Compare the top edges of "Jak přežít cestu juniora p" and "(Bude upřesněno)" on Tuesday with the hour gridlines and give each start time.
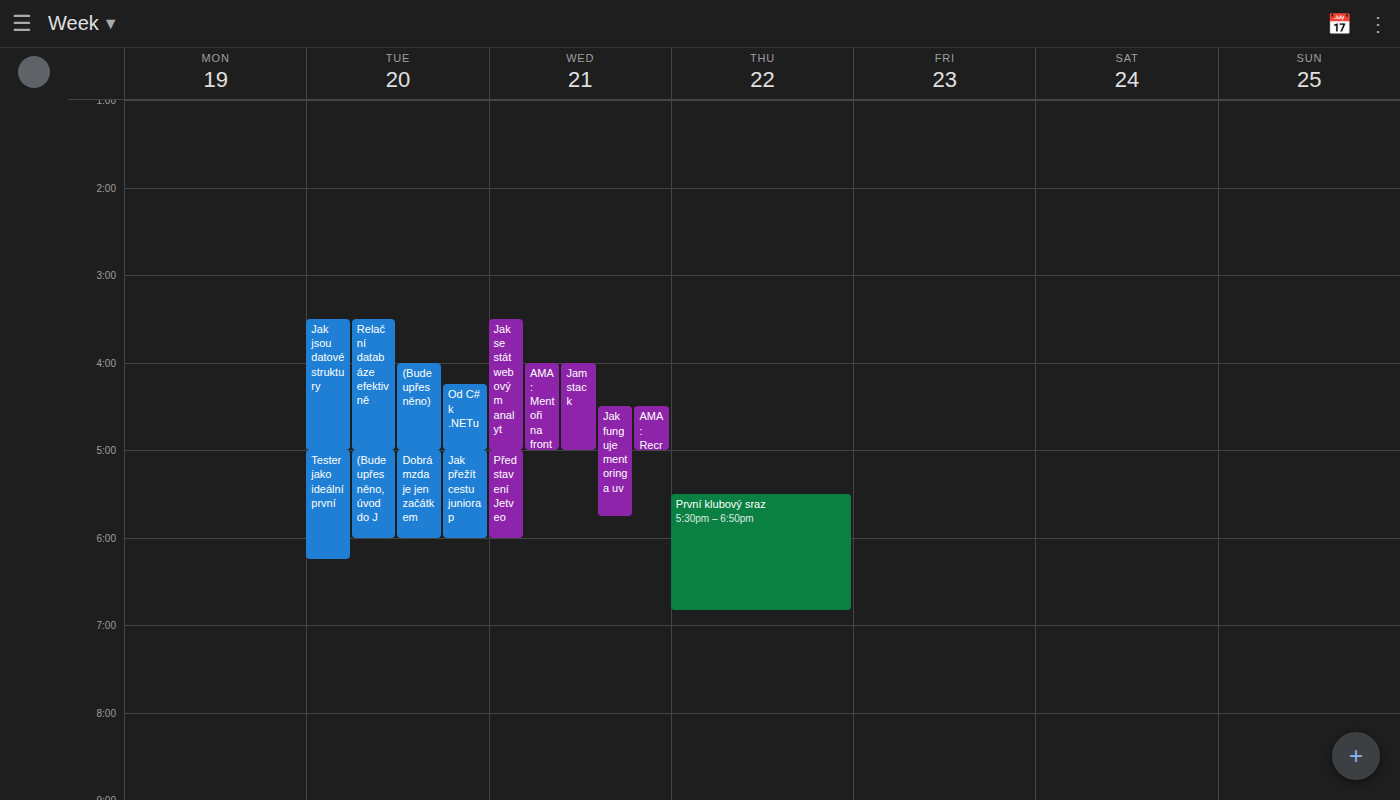
"Jak přežít cestu juniora p": 5:00 PM, exactly on the 5 PM line. "(Bude upřesněno)": 4:00 PM, exactly on the 4 PM line.